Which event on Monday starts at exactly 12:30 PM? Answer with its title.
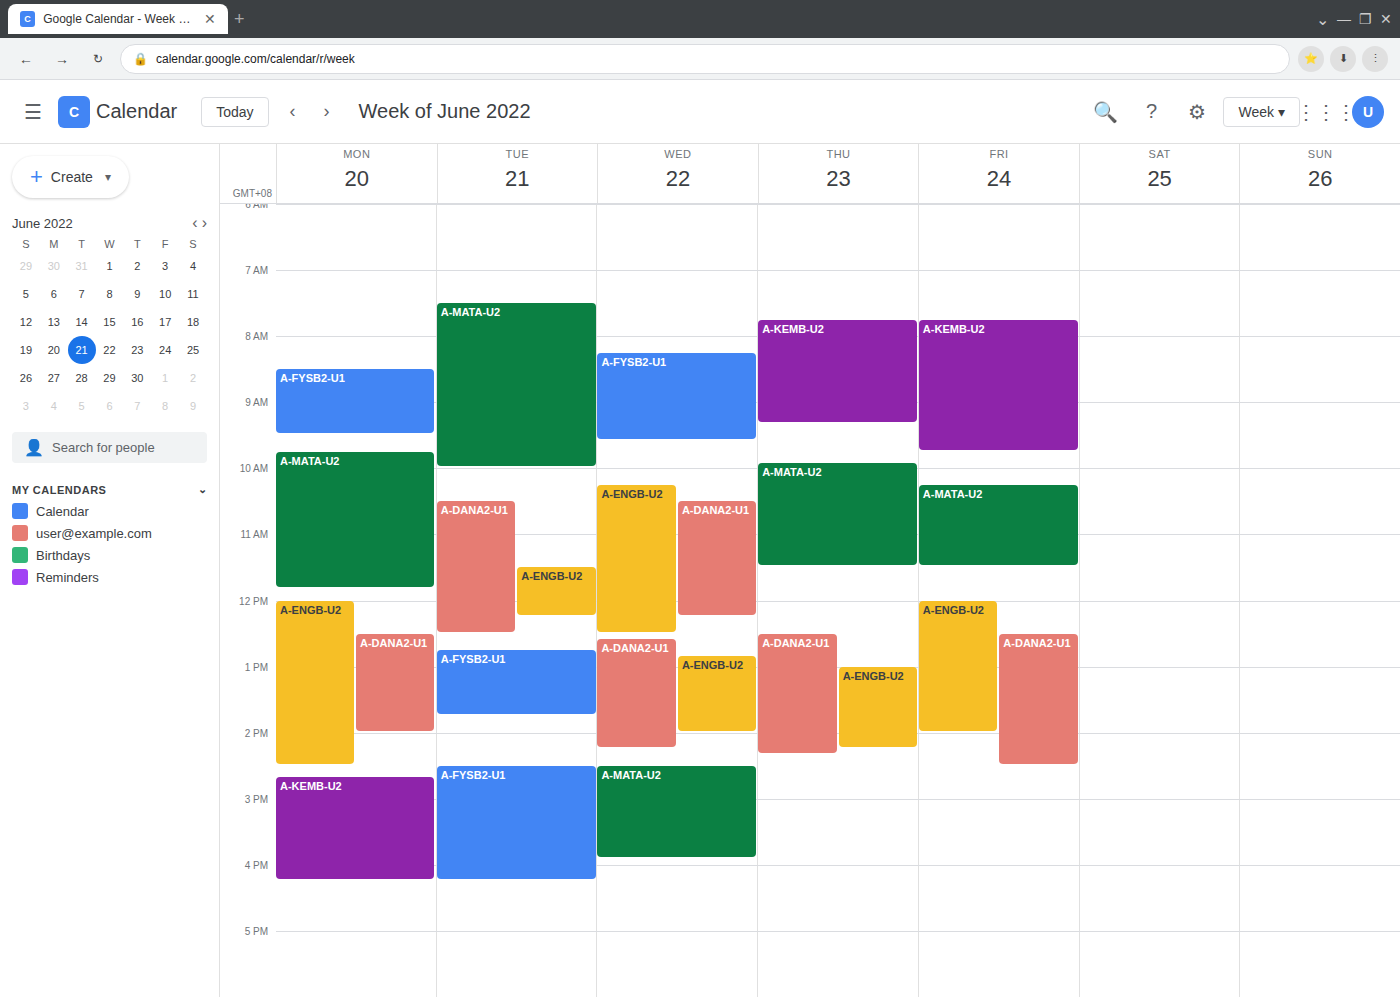
"A-DANA2-U1"